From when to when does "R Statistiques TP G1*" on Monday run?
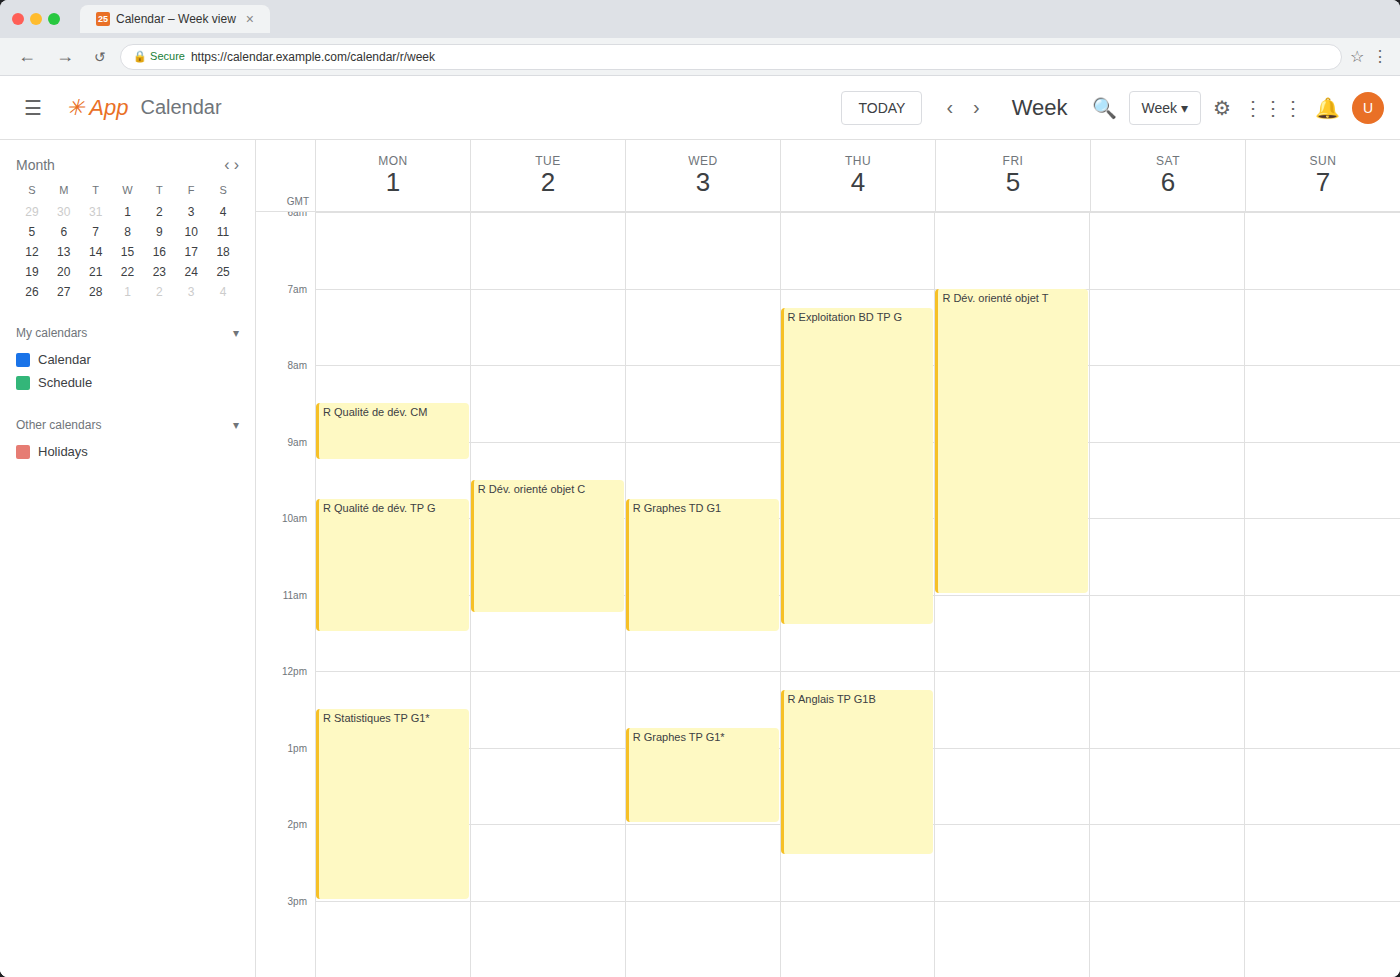
12:30 PM to 3:00 PM